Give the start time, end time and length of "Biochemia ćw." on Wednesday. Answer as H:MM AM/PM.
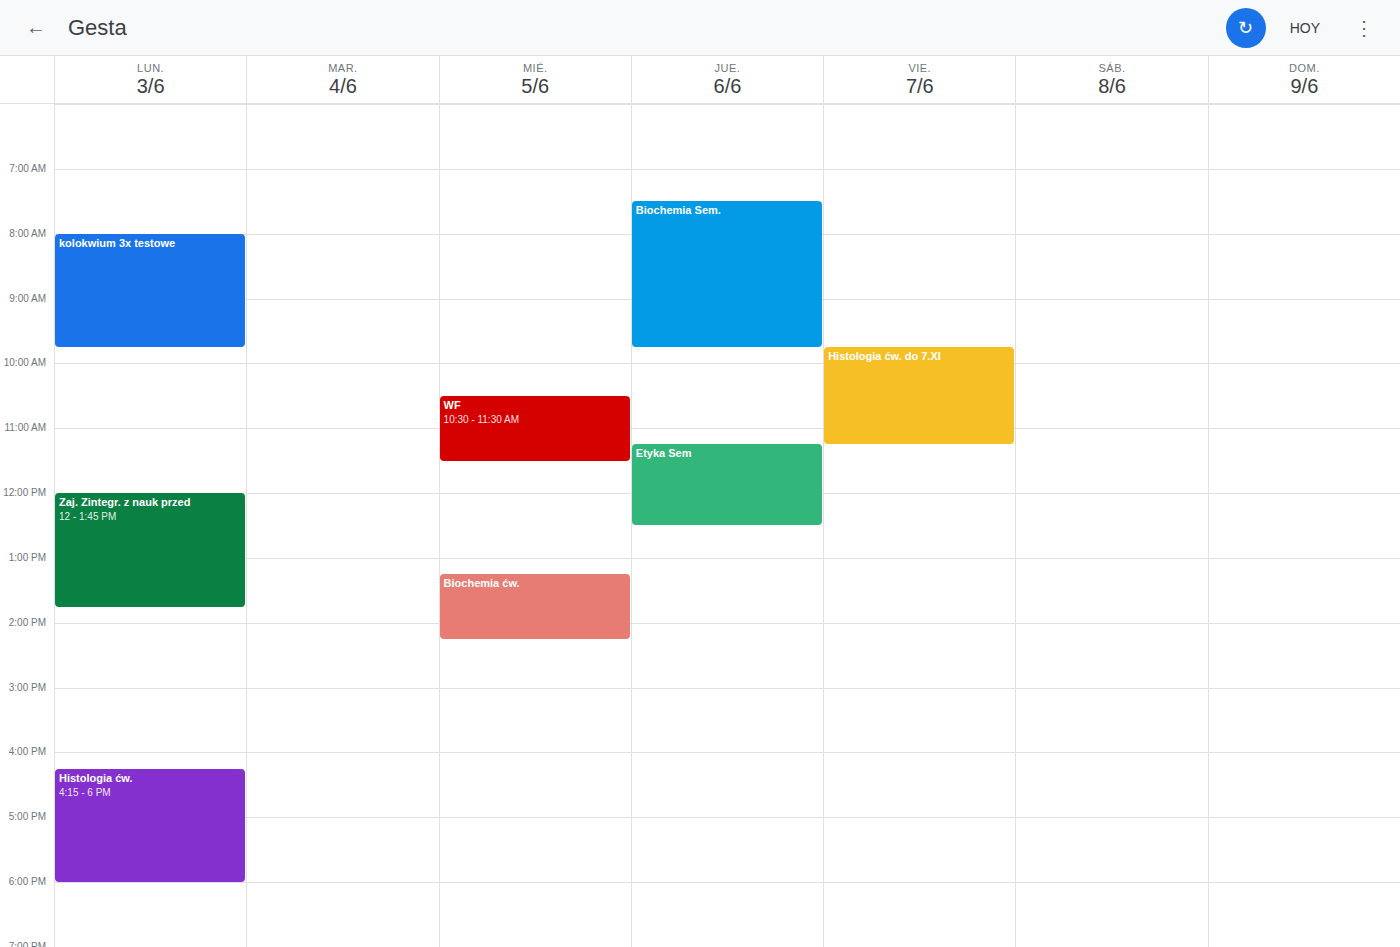
1:15 PM to 2:15 PM, 1 hour